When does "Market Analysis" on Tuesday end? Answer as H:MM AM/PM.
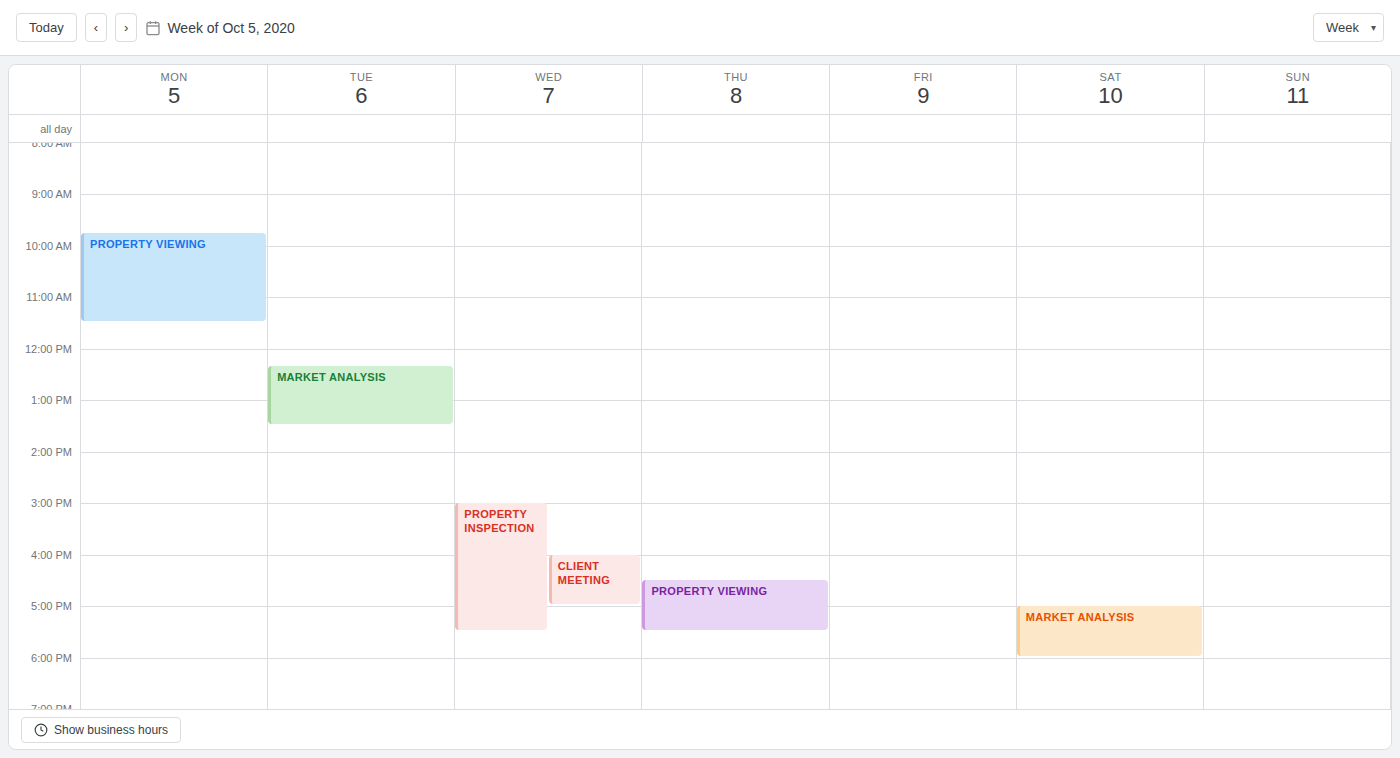
1:30 PM